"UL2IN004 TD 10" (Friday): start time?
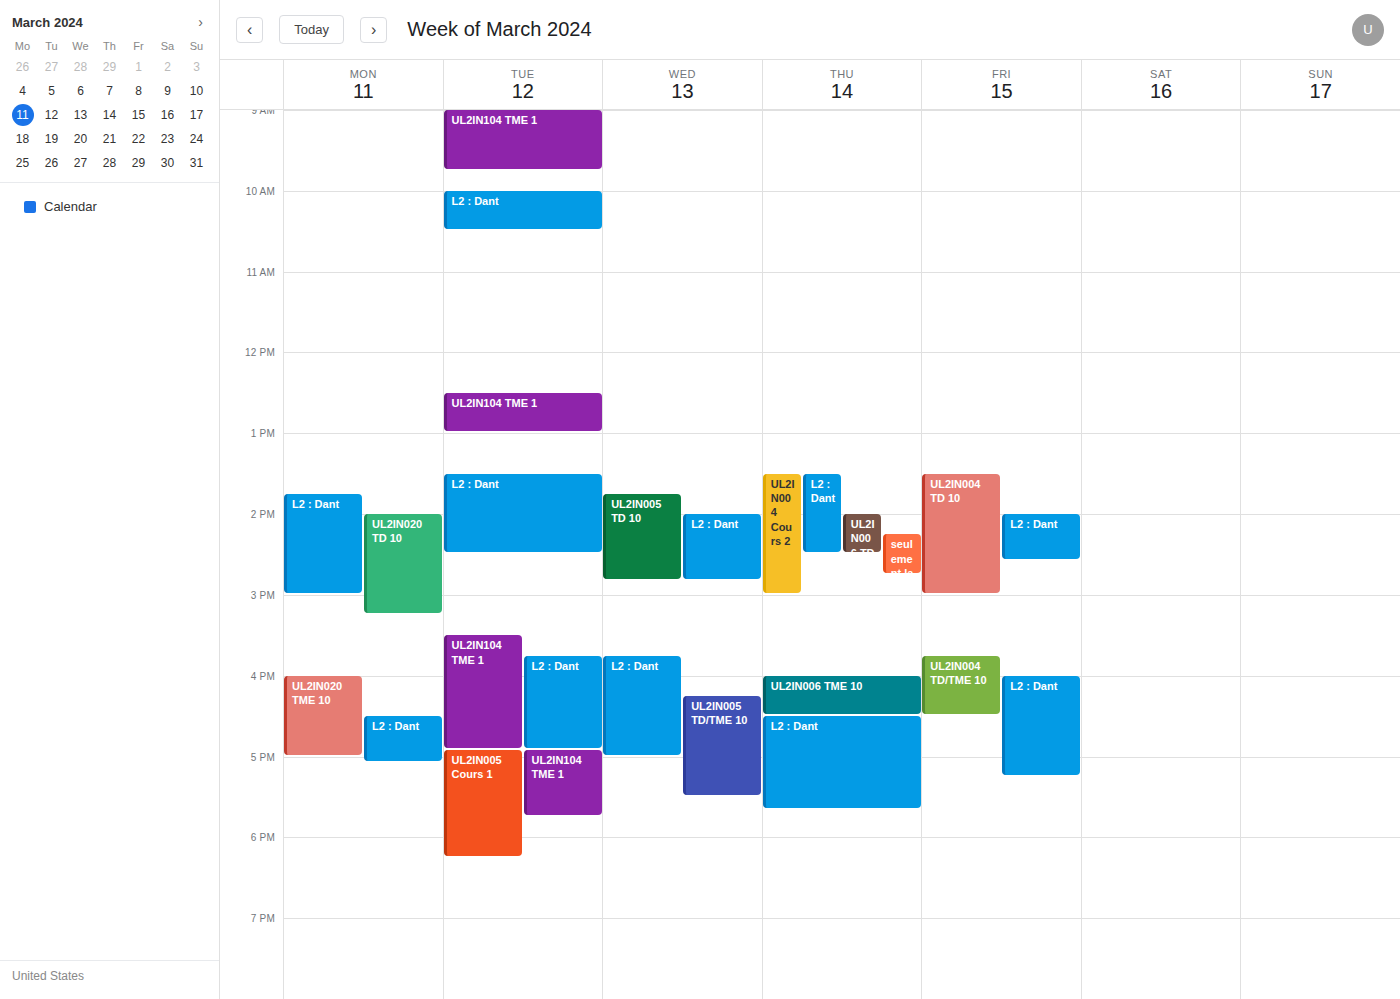
1:30 PM